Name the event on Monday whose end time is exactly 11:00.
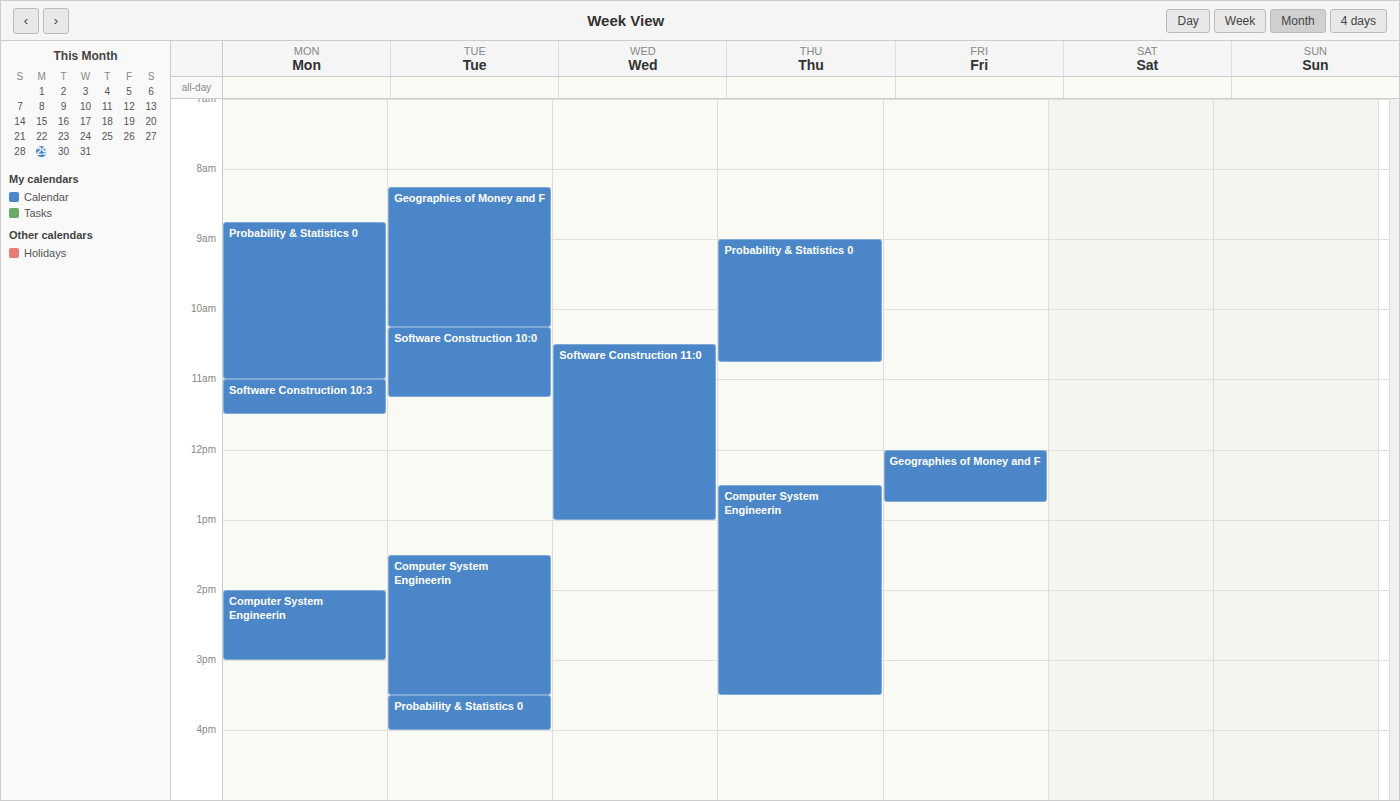
"Probability & Statistics 0"